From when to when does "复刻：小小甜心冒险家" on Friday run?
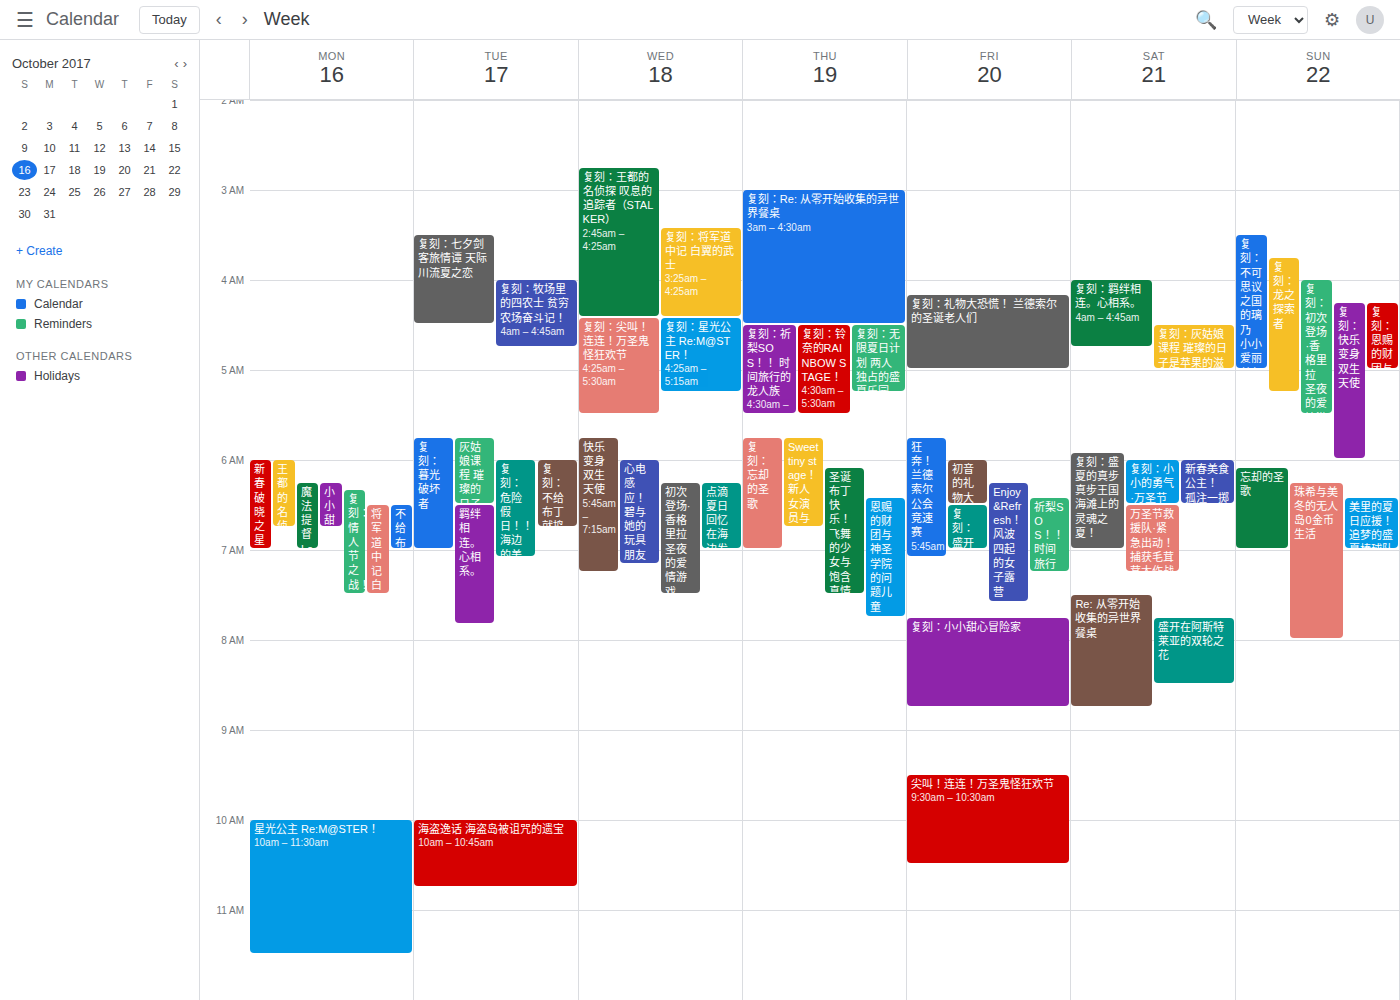
7:45 AM to 8:45 AM